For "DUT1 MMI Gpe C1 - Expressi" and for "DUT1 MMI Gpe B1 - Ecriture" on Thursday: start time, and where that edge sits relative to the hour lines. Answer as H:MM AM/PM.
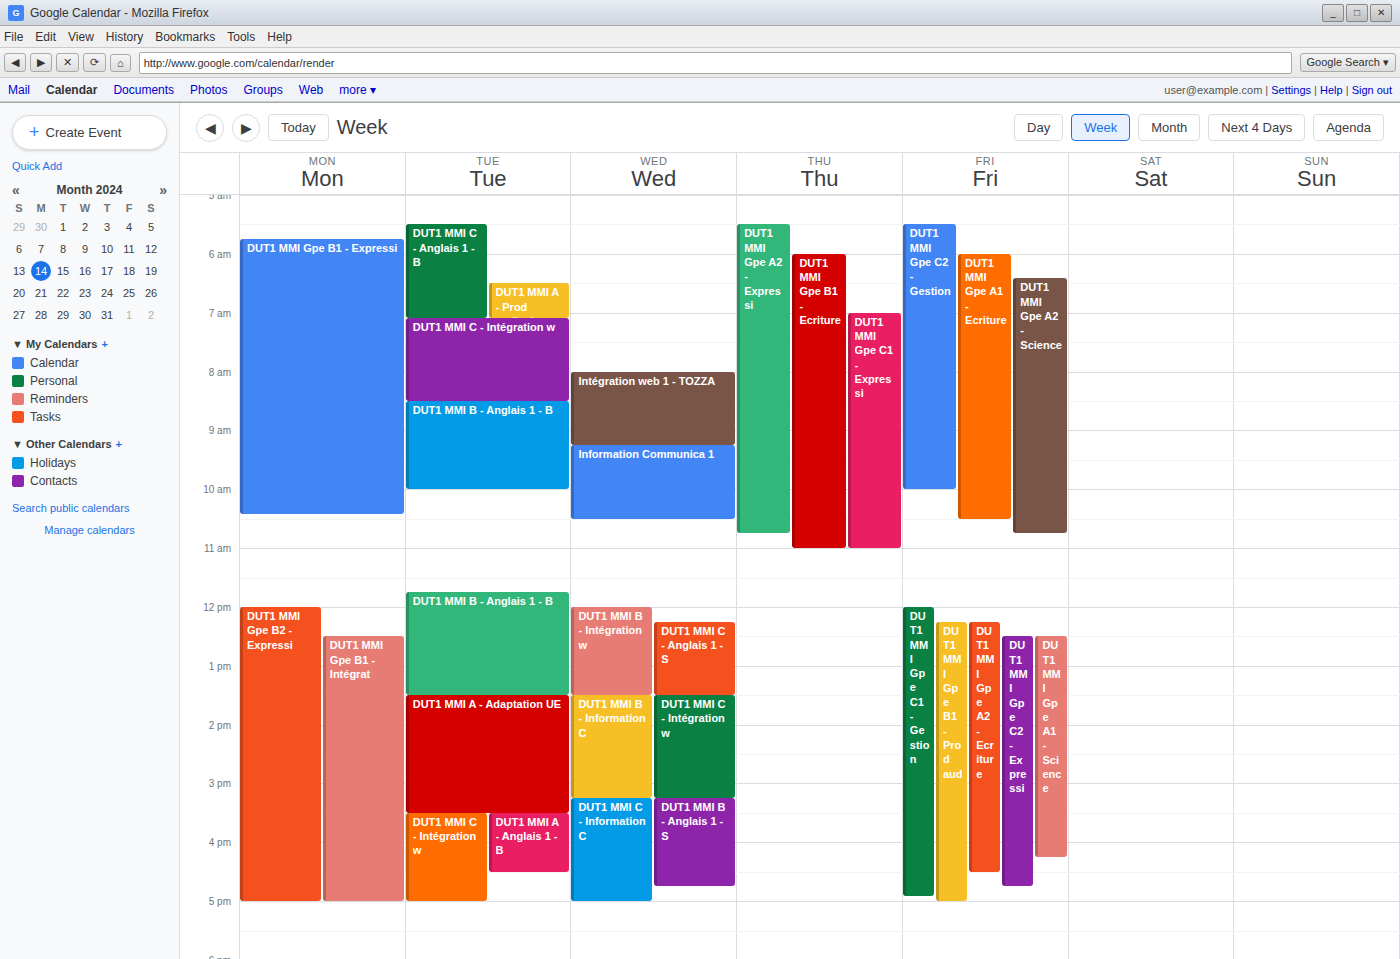
"DUT1 MMI Gpe C1 - Expressi": 7:00 AM, exactly on the 7 AM line. "DUT1 MMI Gpe B1 - Ecriture": 6:00 AM, exactly on the 6 AM line.